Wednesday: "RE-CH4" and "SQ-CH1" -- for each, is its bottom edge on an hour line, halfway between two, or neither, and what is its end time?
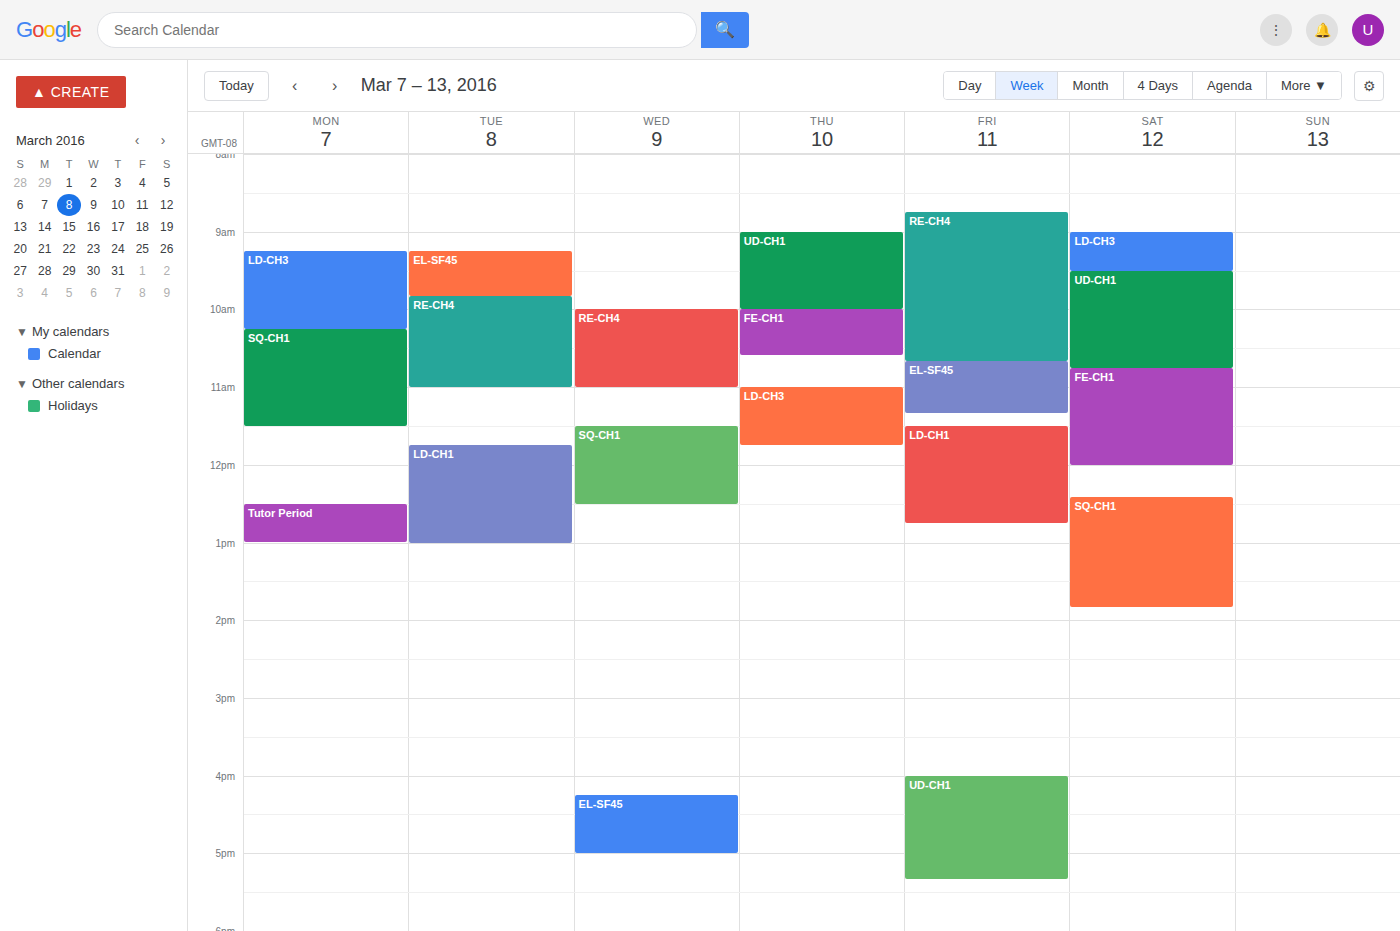
"RE-CH4": 11:00 AM, exactly on the 11 AM line. "SQ-CH1": 12:30 PM, halfway between the 12 PM and 1 PM lines.